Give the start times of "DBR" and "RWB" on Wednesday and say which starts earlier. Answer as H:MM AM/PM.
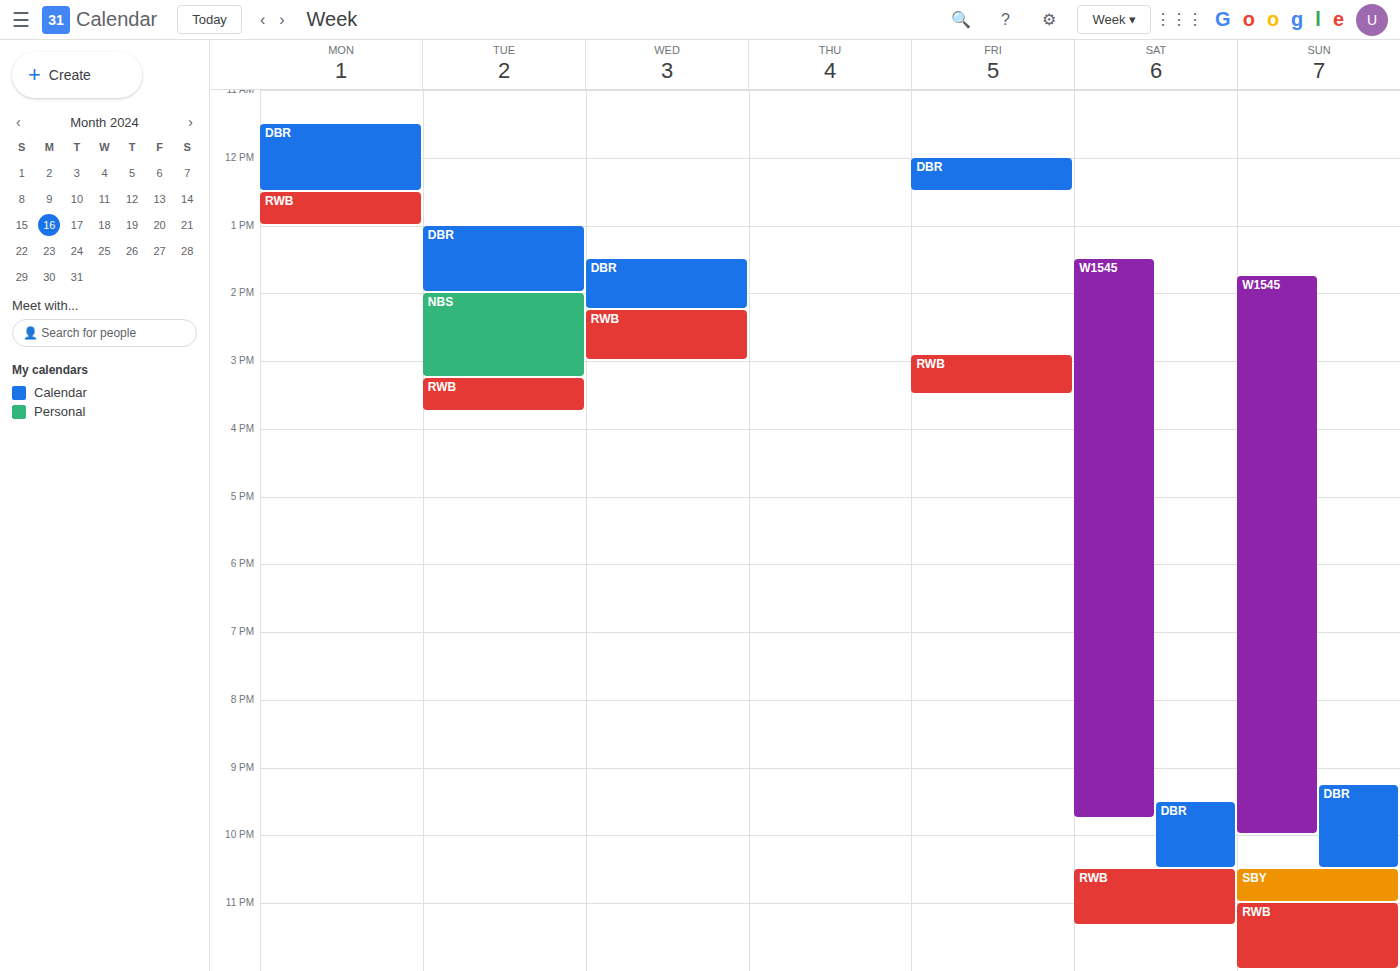
"DBR" 1:30 PM; "RWB" 2:15 PM.